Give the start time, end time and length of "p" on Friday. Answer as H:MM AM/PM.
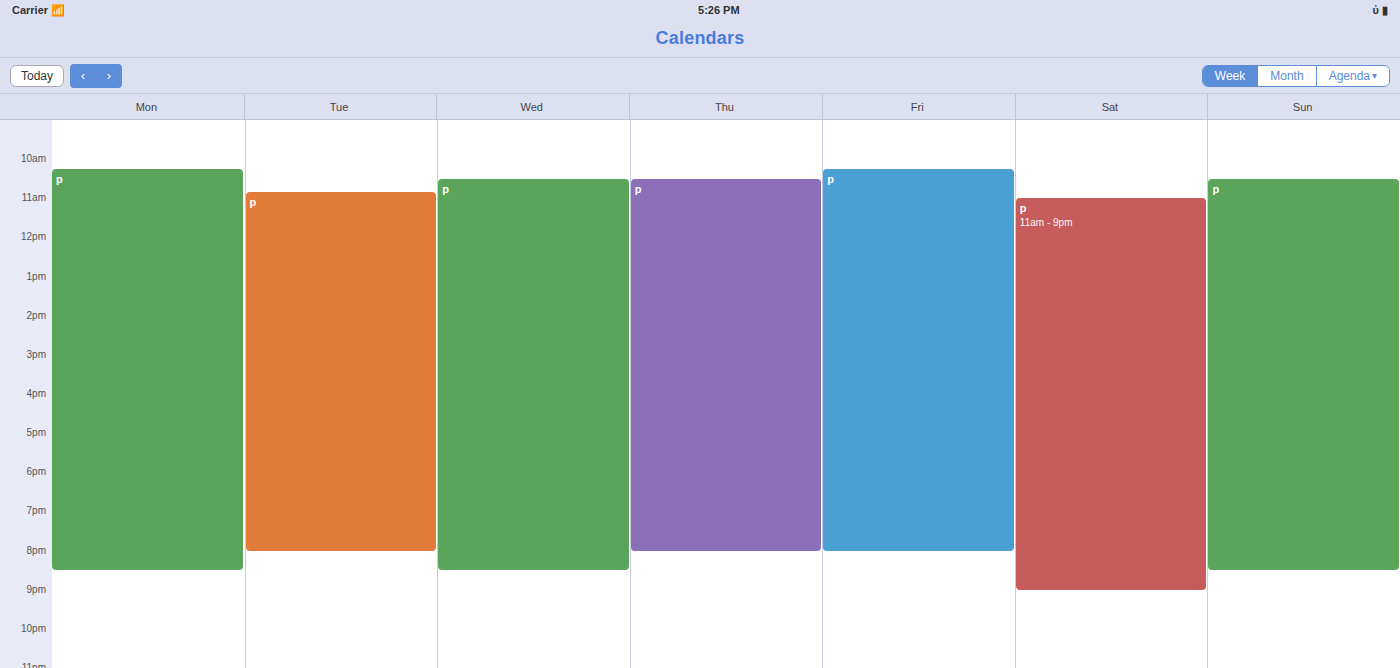
10:15 AM to 8:00 PM, 9 hours 45 minutes